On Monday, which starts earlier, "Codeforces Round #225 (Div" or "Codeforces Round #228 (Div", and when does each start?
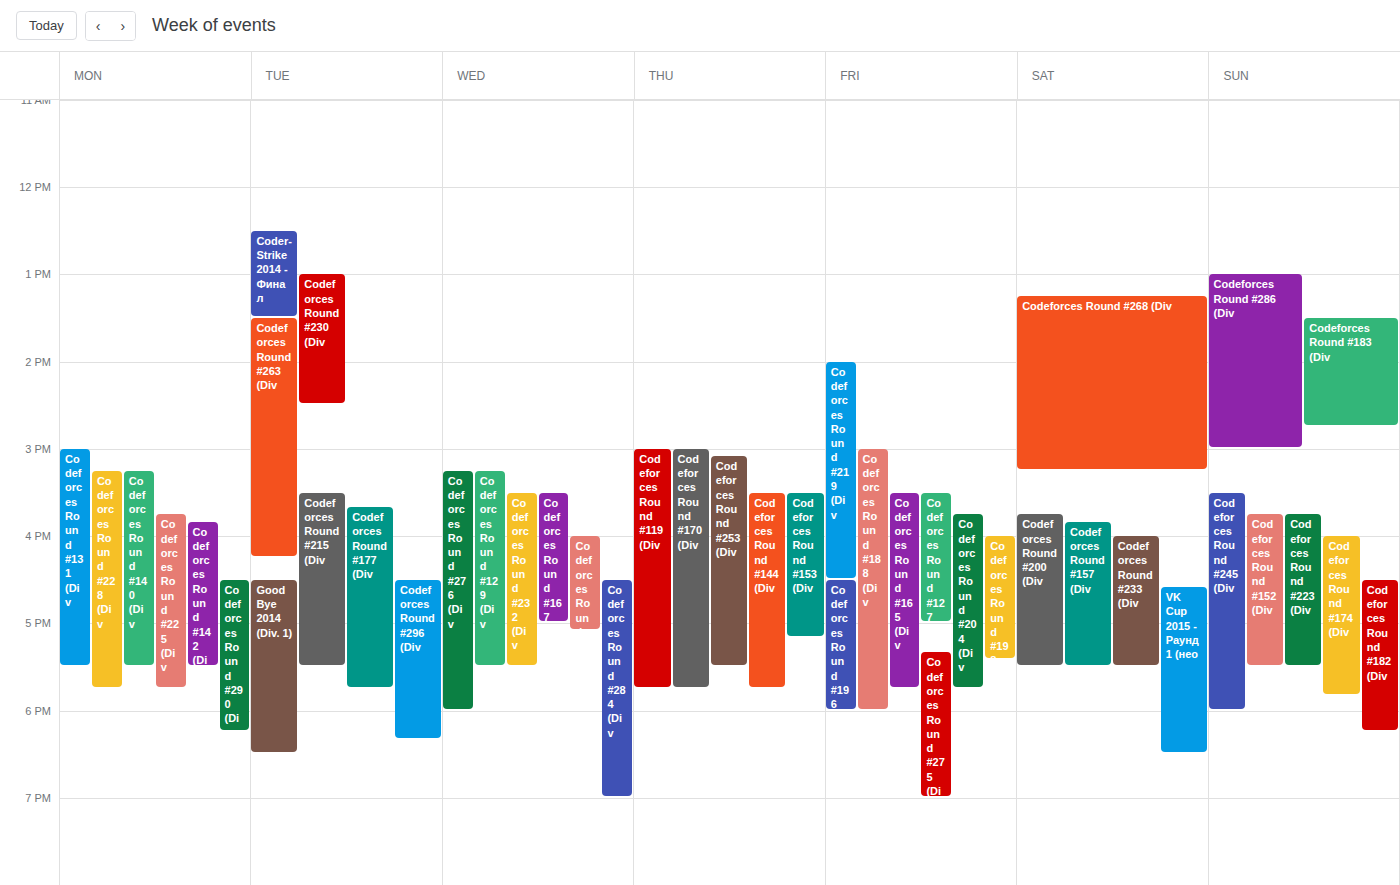
"Codeforces Round #228 (Div" 15:15; "Codeforces Round #225 (Div" 15:45.